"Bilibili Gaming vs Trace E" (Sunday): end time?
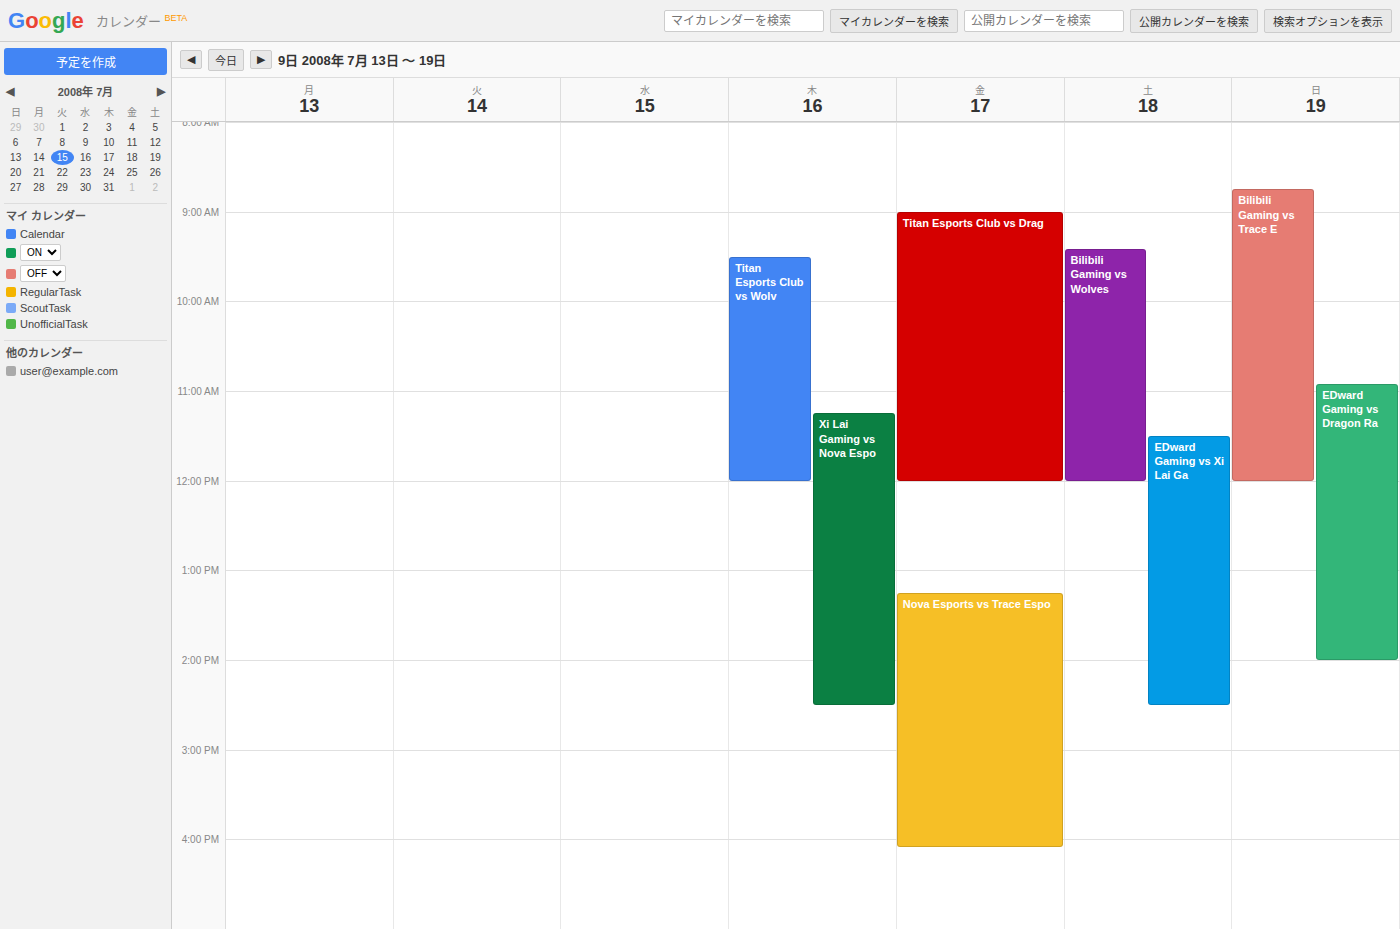
12:00 PM